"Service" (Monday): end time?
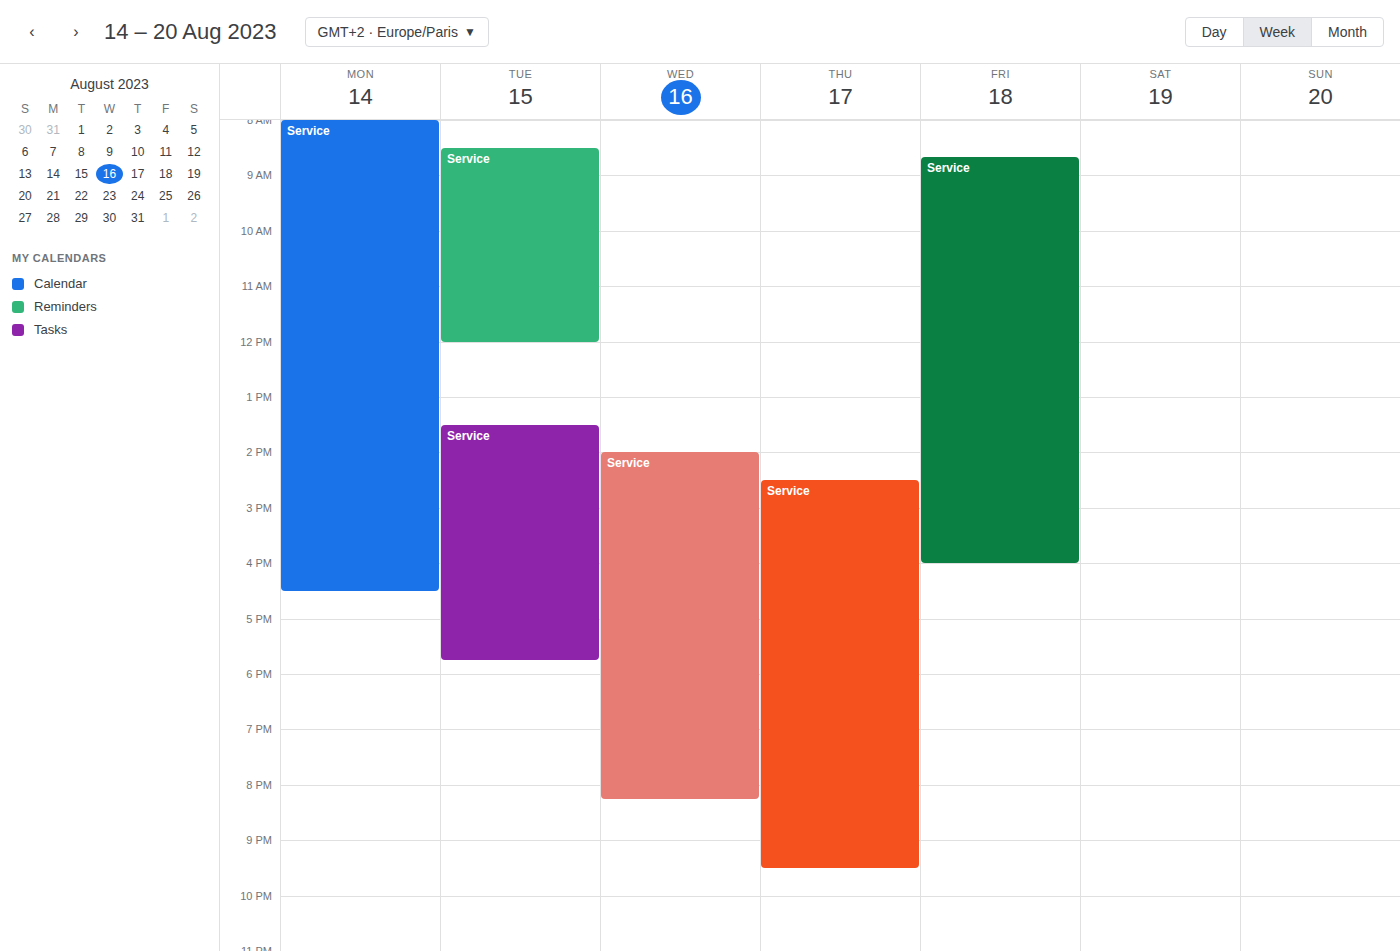
4:30 PM